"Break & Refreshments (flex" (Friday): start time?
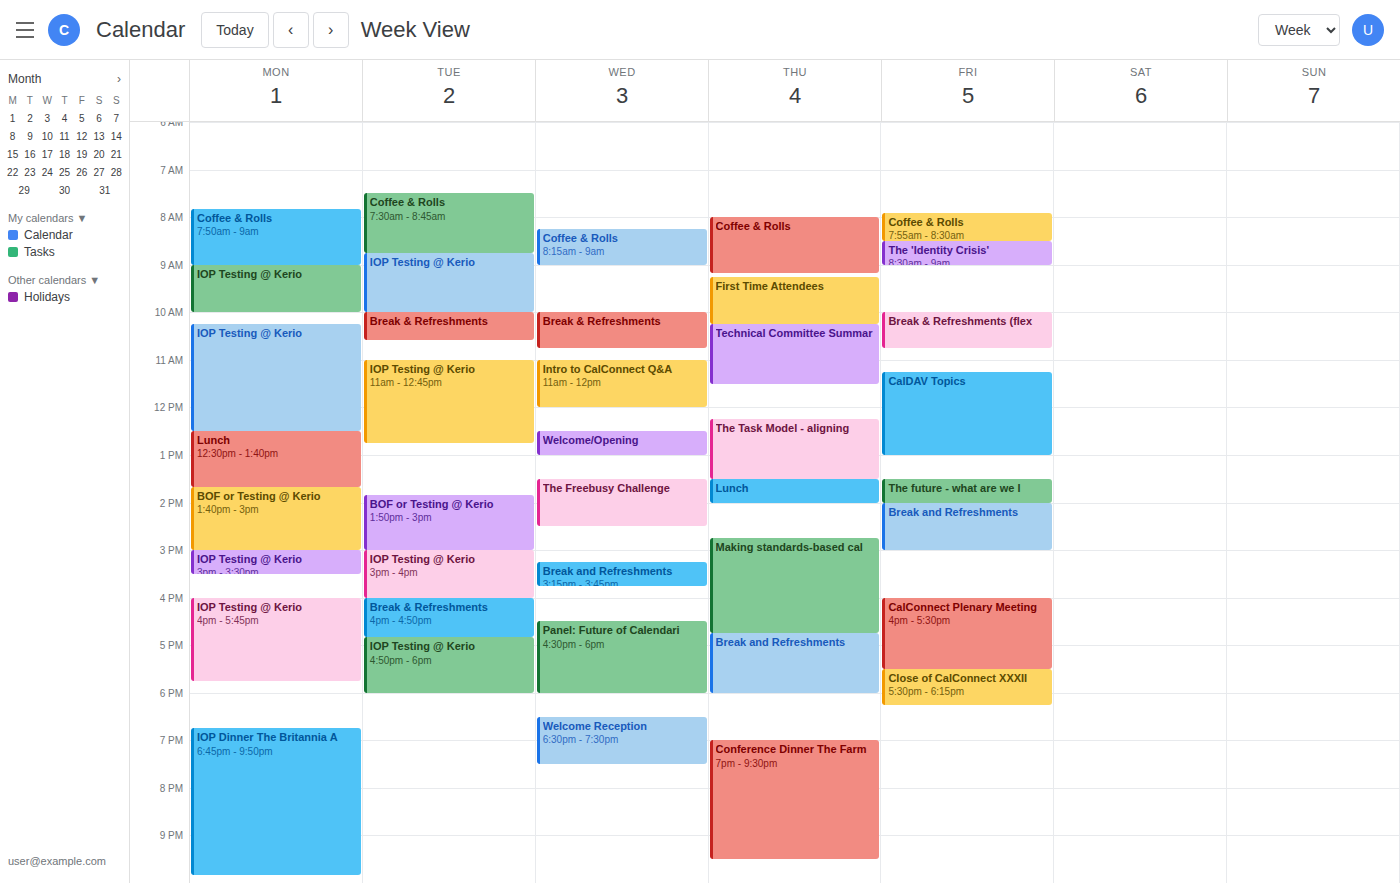
10:00 AM